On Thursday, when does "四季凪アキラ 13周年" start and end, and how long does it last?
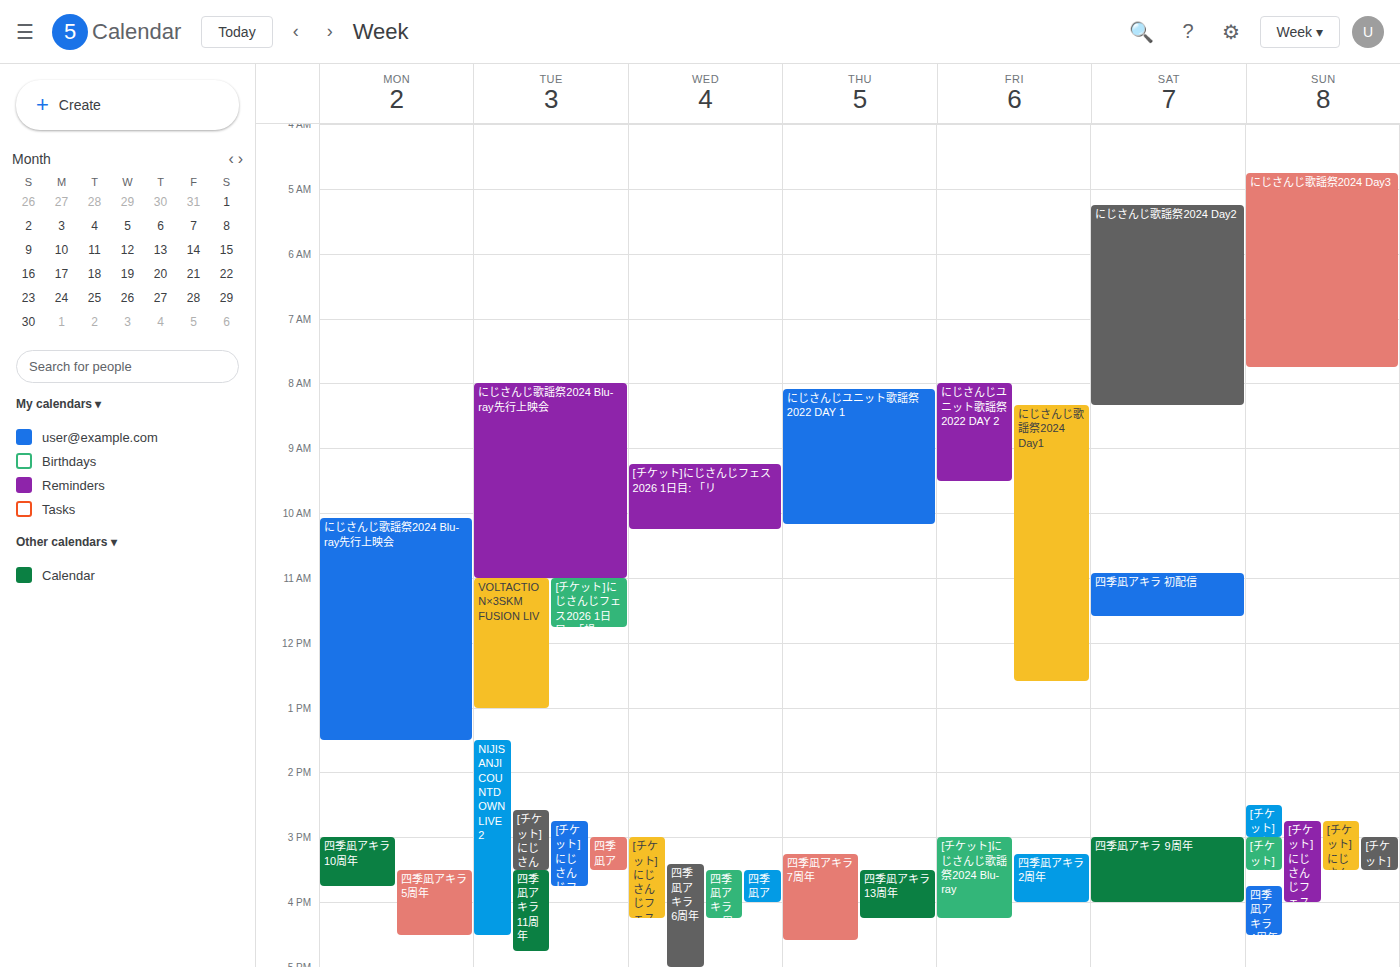
3:30 PM to 4:15 PM, 45 minutes